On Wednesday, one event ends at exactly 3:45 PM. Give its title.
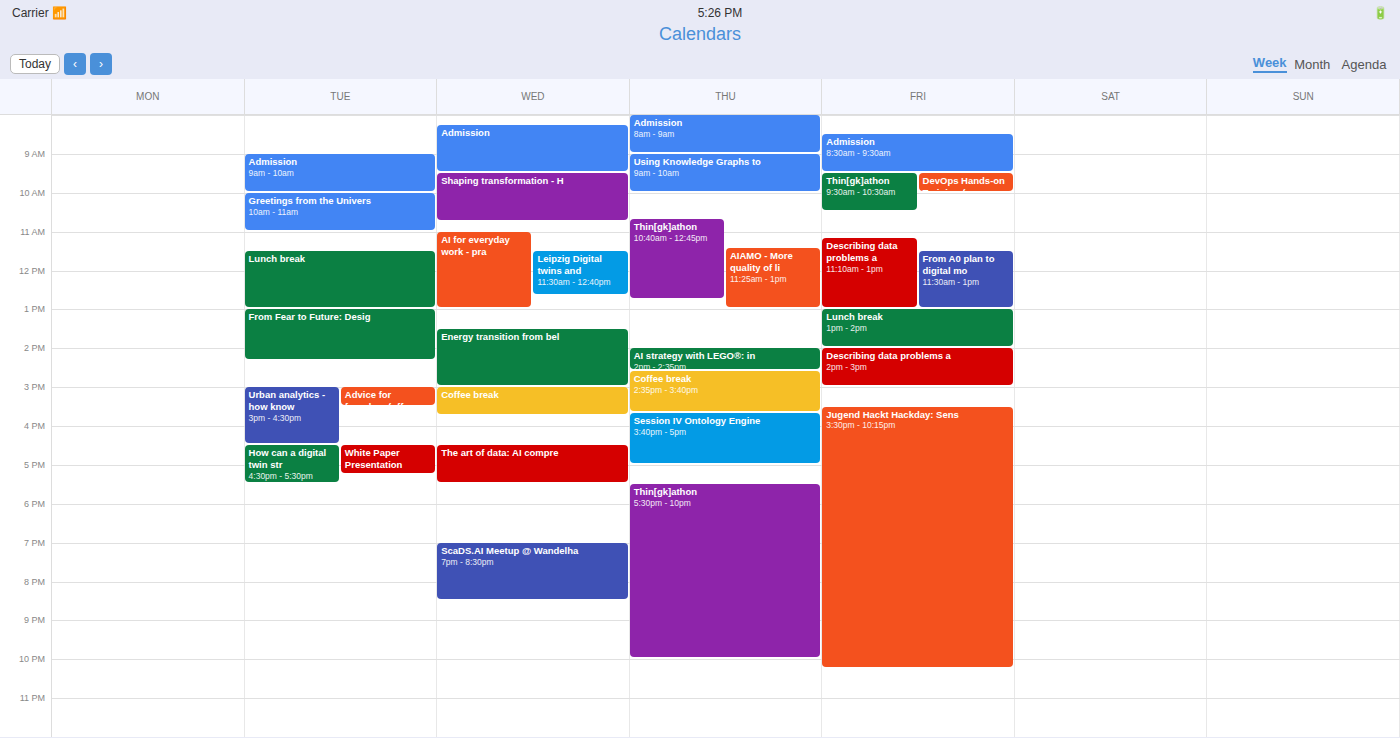
"Coffee break"